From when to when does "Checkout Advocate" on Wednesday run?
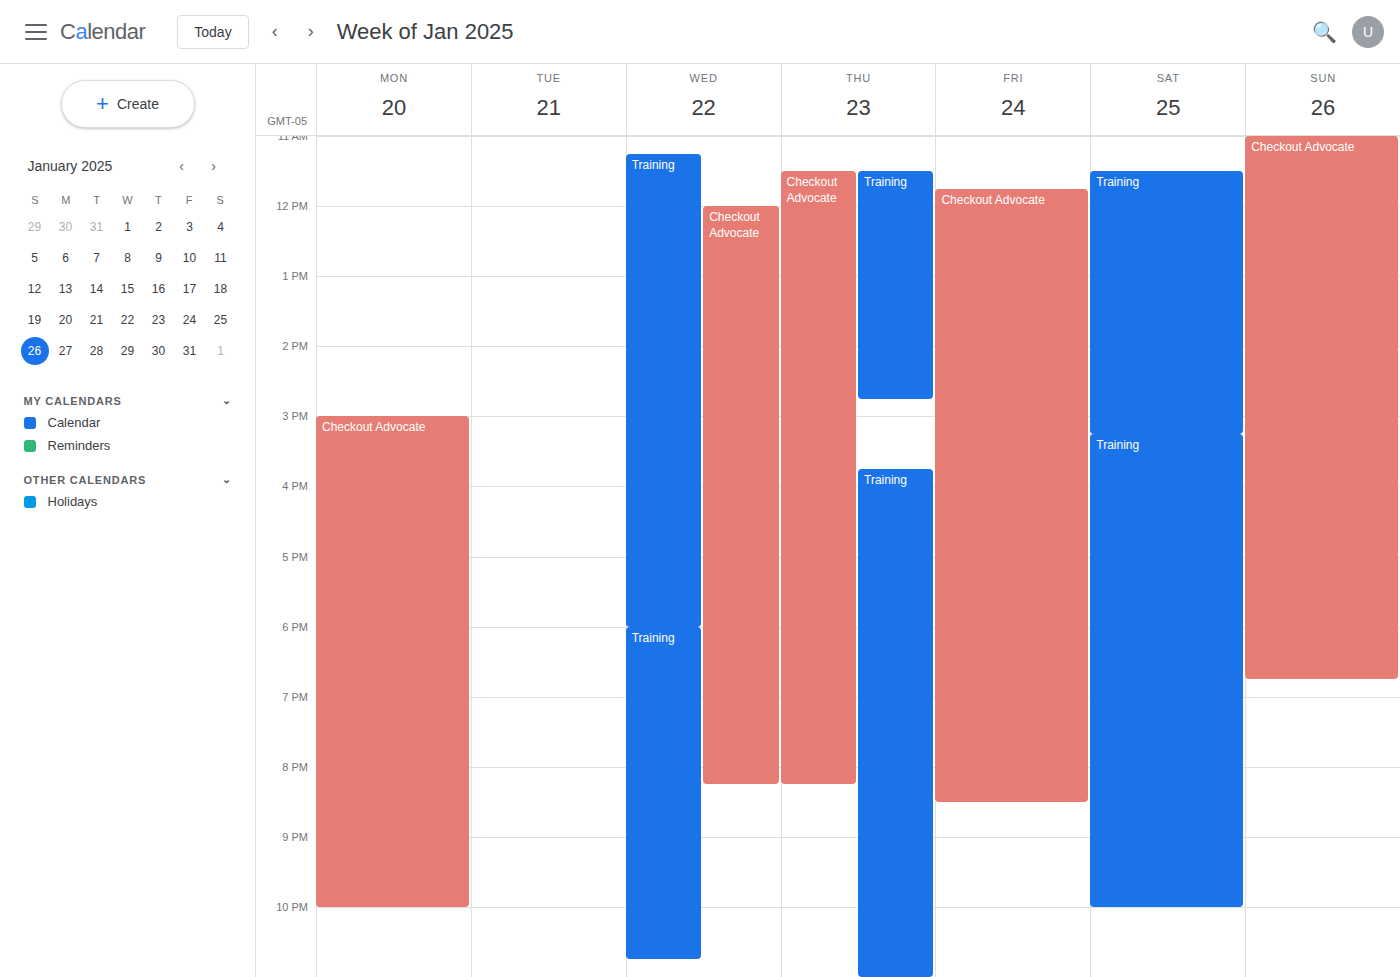
12:00 PM to 8:15 PM